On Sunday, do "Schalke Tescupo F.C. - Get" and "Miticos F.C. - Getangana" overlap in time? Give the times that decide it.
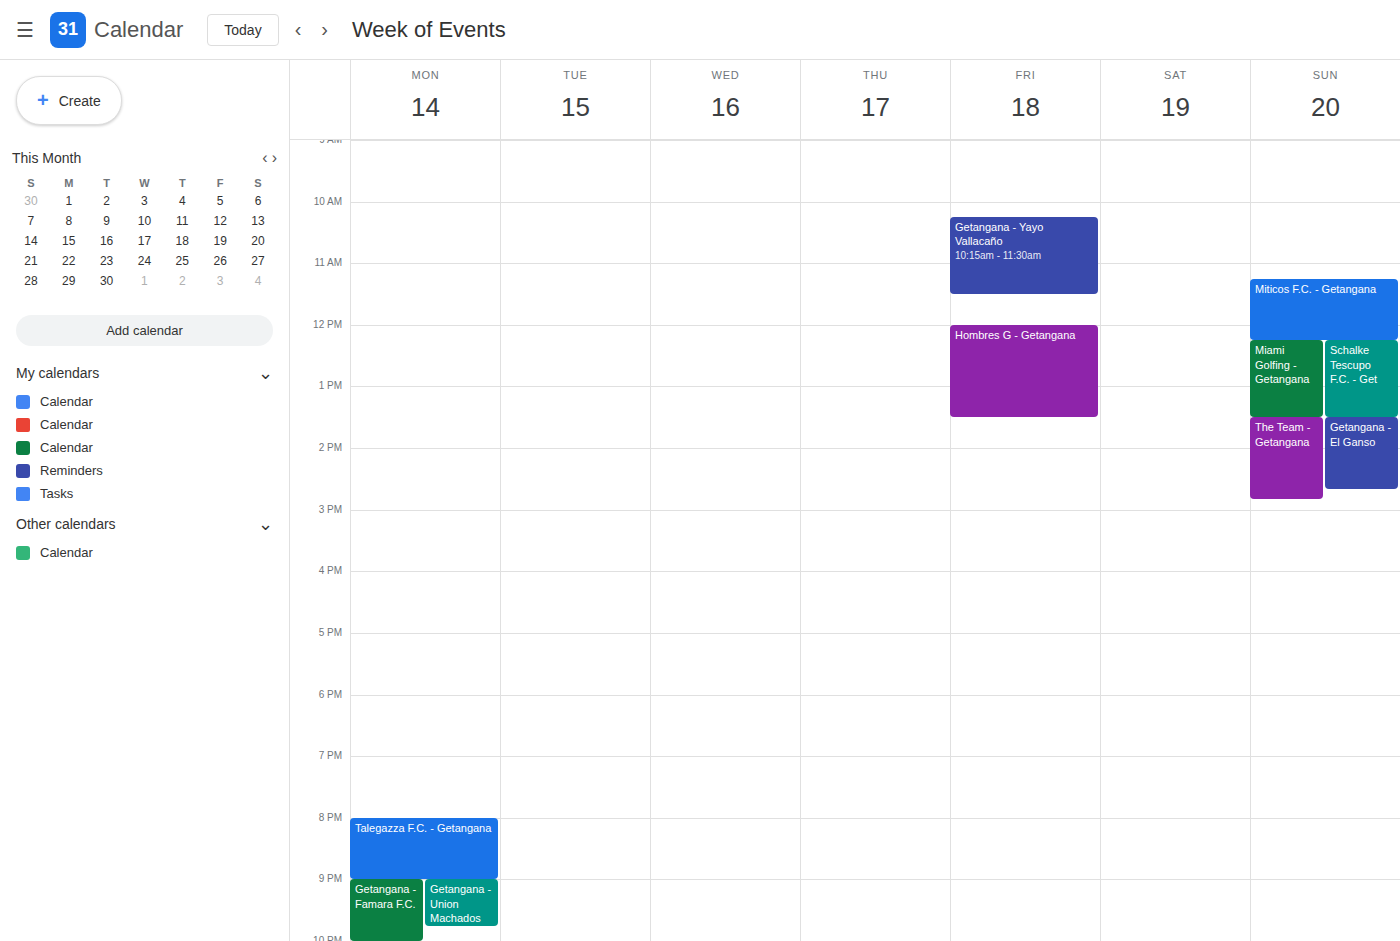
"Miticos F.C. - Getangana" ends at 12:15 PM, exactly when "Schalke Tescupo F.C. - Get" starts -- they touch but do not overlap.